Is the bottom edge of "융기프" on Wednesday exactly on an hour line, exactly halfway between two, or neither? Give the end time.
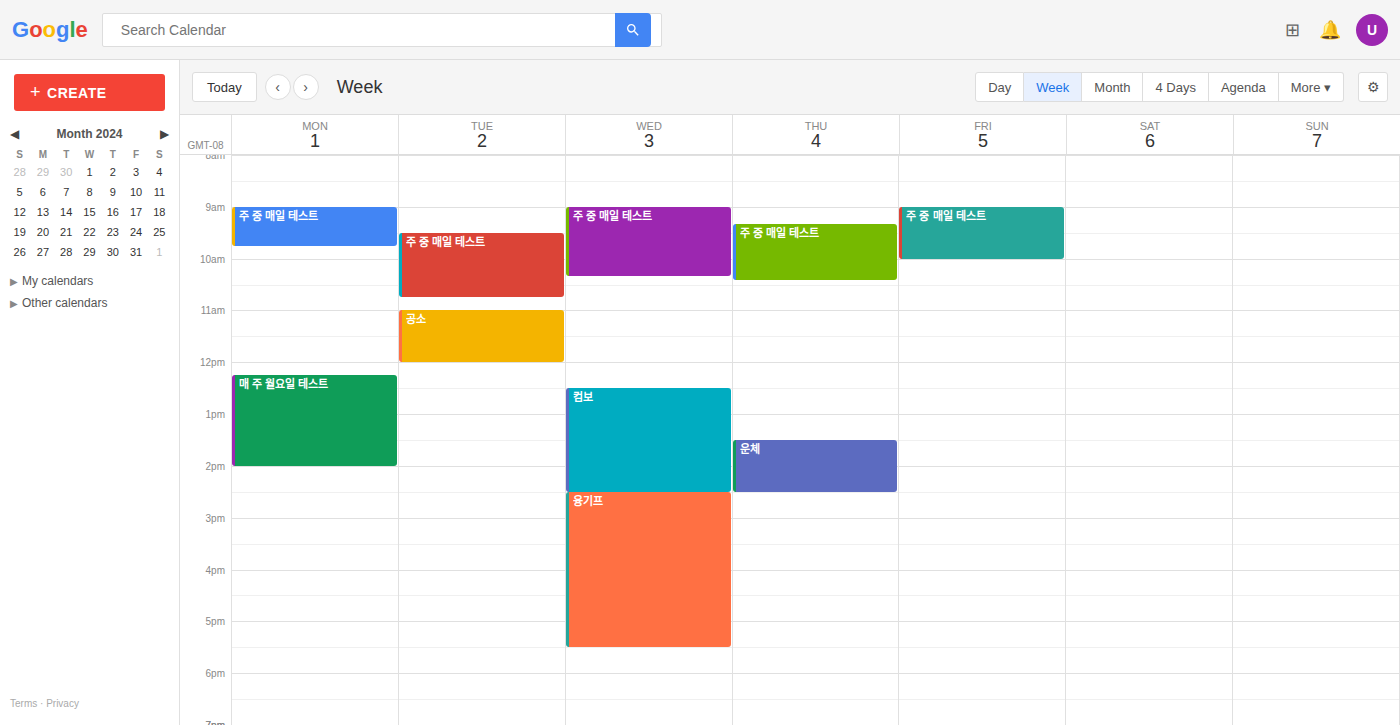
5:30 PM -- halfway between the 5 PM and 6 PM lines.